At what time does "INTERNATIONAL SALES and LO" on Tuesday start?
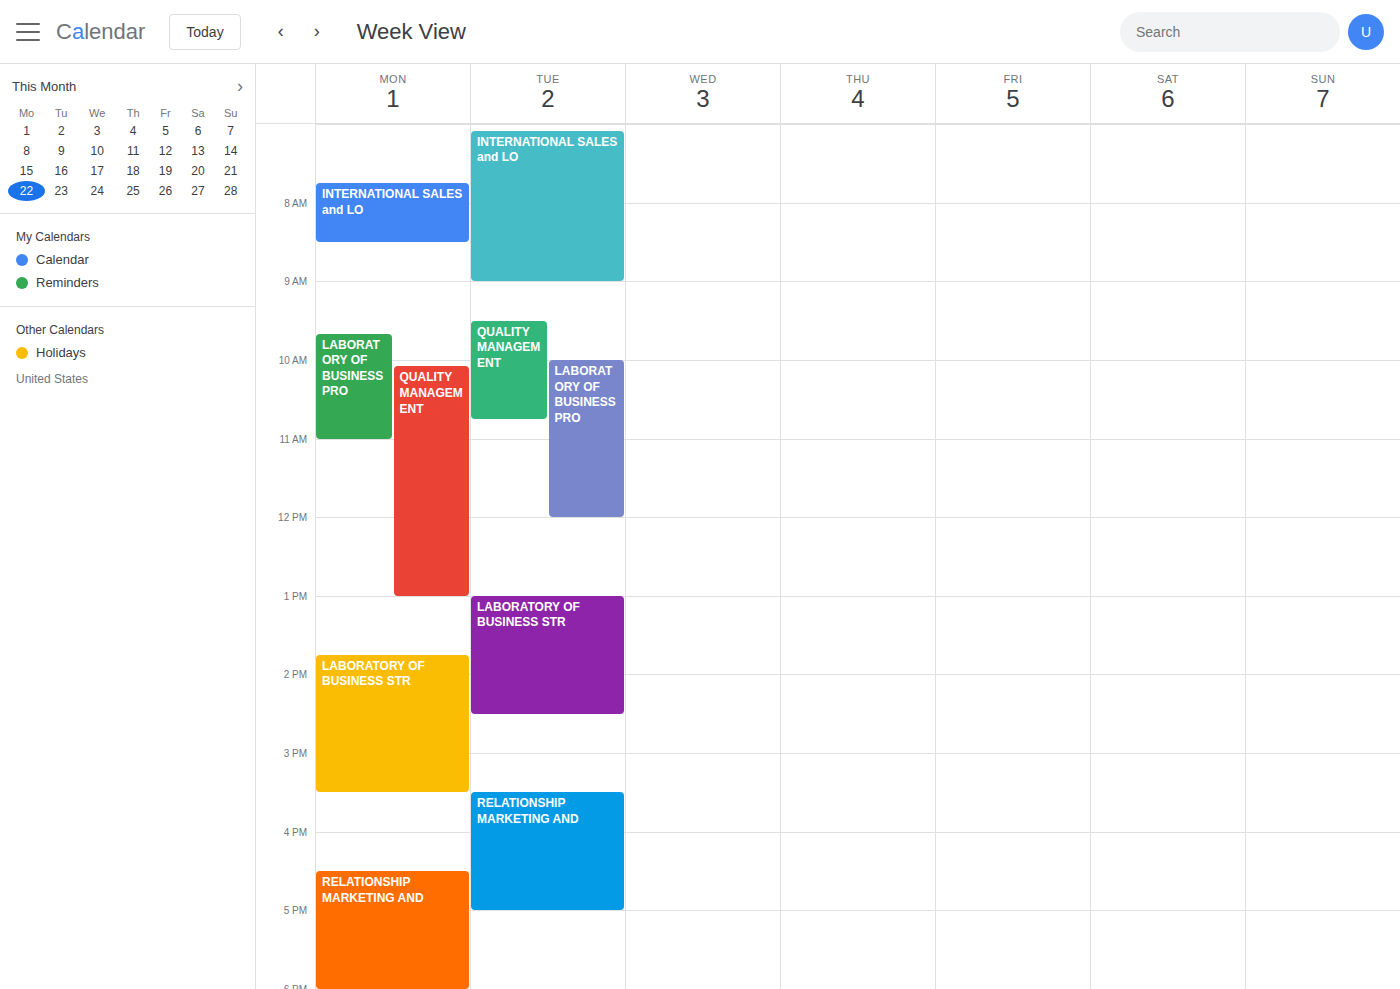
7:05 AM